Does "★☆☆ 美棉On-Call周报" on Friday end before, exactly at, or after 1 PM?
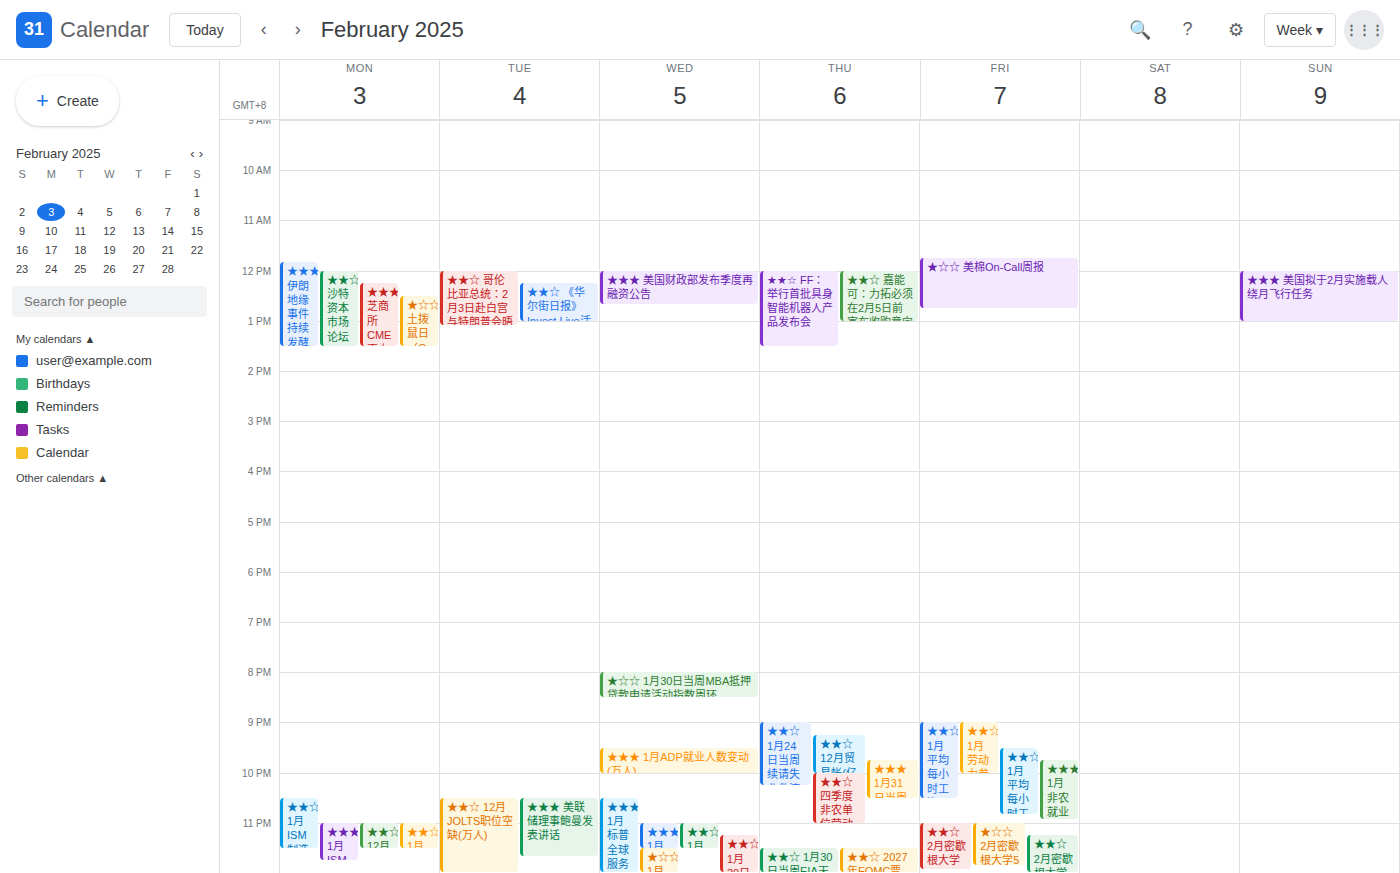
12:45 PM -- before 1 PM, 15 minutes above the 1 PM line.